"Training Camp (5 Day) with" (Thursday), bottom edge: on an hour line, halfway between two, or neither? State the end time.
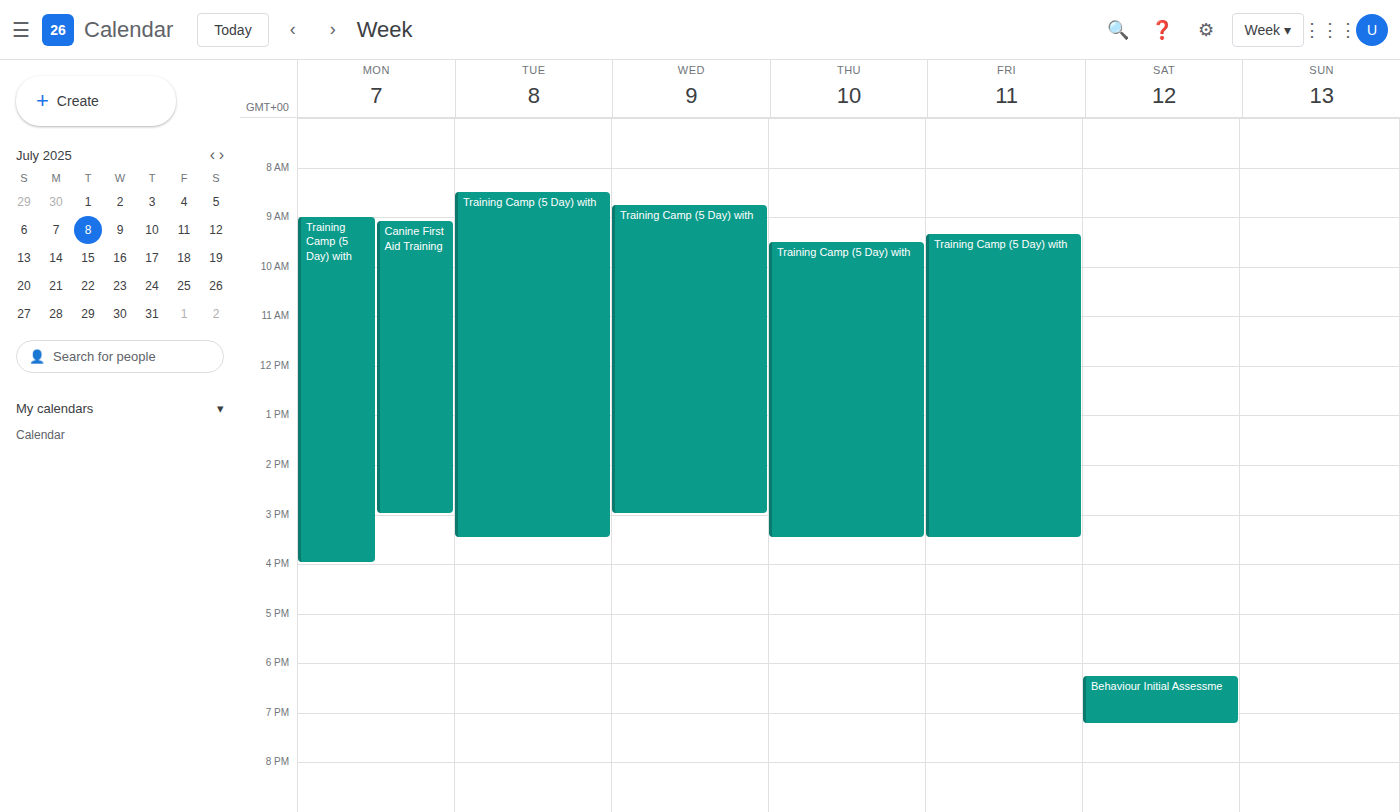
3:30 PM -- halfway between the 3 PM and 4 PM lines.